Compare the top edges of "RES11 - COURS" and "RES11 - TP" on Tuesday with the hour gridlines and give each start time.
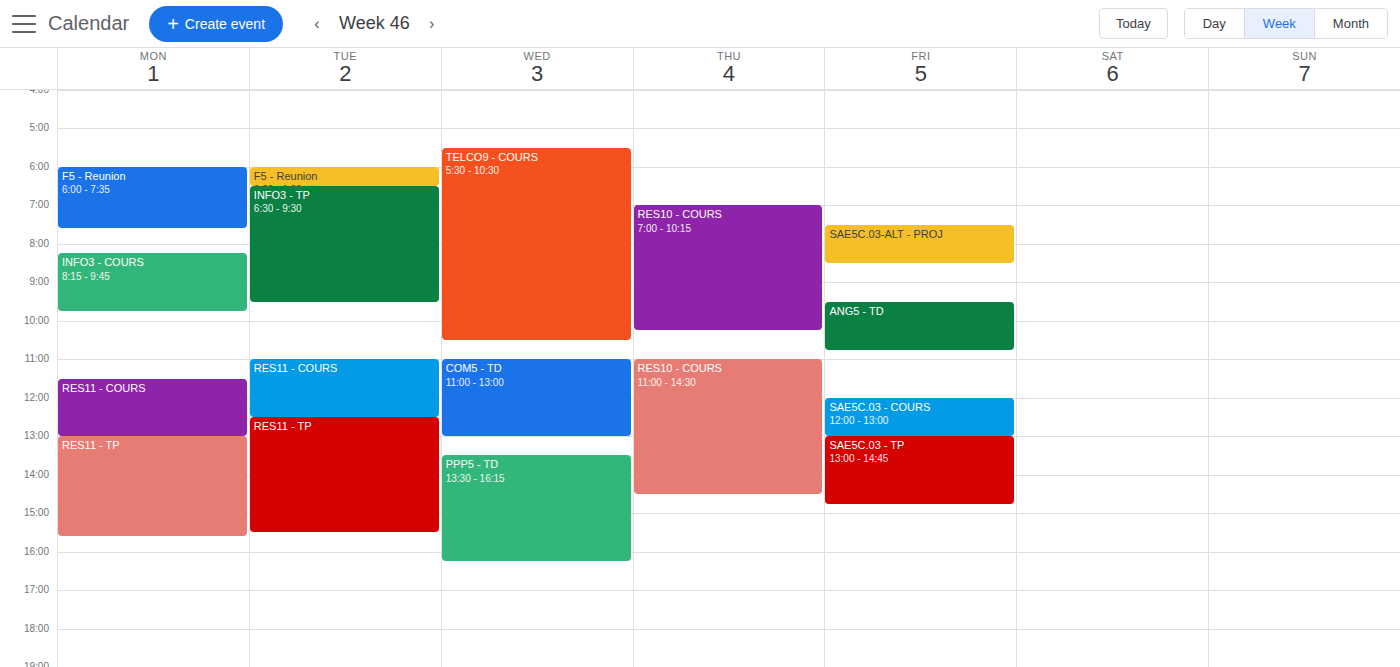
"RES11 - COURS": 11:00 AM, exactly on the 11 AM line. "RES11 - TP": 12:30 PM, halfway between the 12 PM and 1 PM lines.